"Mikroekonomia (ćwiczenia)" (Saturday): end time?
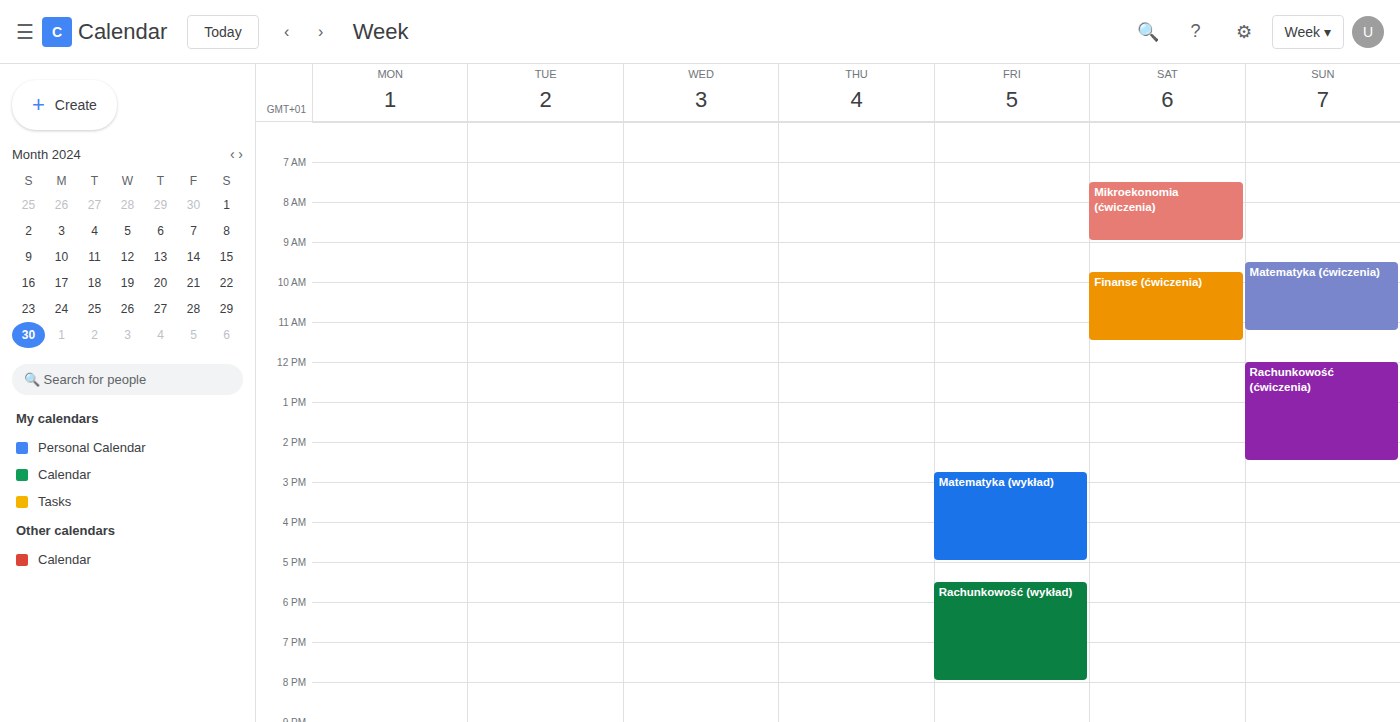
9:00 AM